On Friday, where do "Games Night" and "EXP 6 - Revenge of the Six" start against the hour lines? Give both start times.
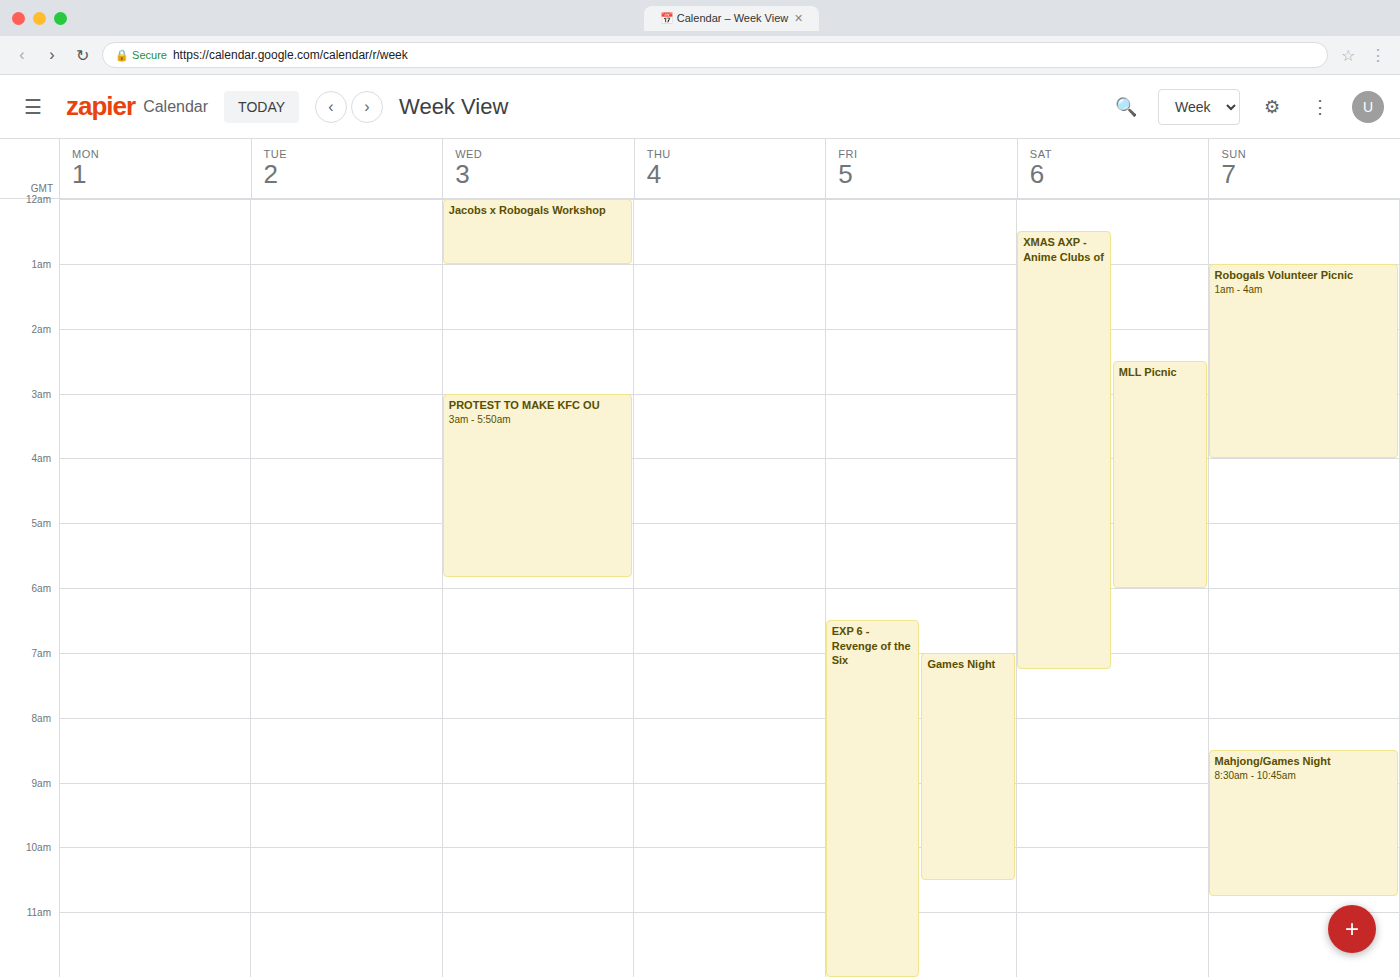
"Games Night": 7:00 AM, exactly on the 7 AM line. "EXP 6 - Revenge of the Six": 6:30 AM, halfway between the 6 AM and 7 AM lines.